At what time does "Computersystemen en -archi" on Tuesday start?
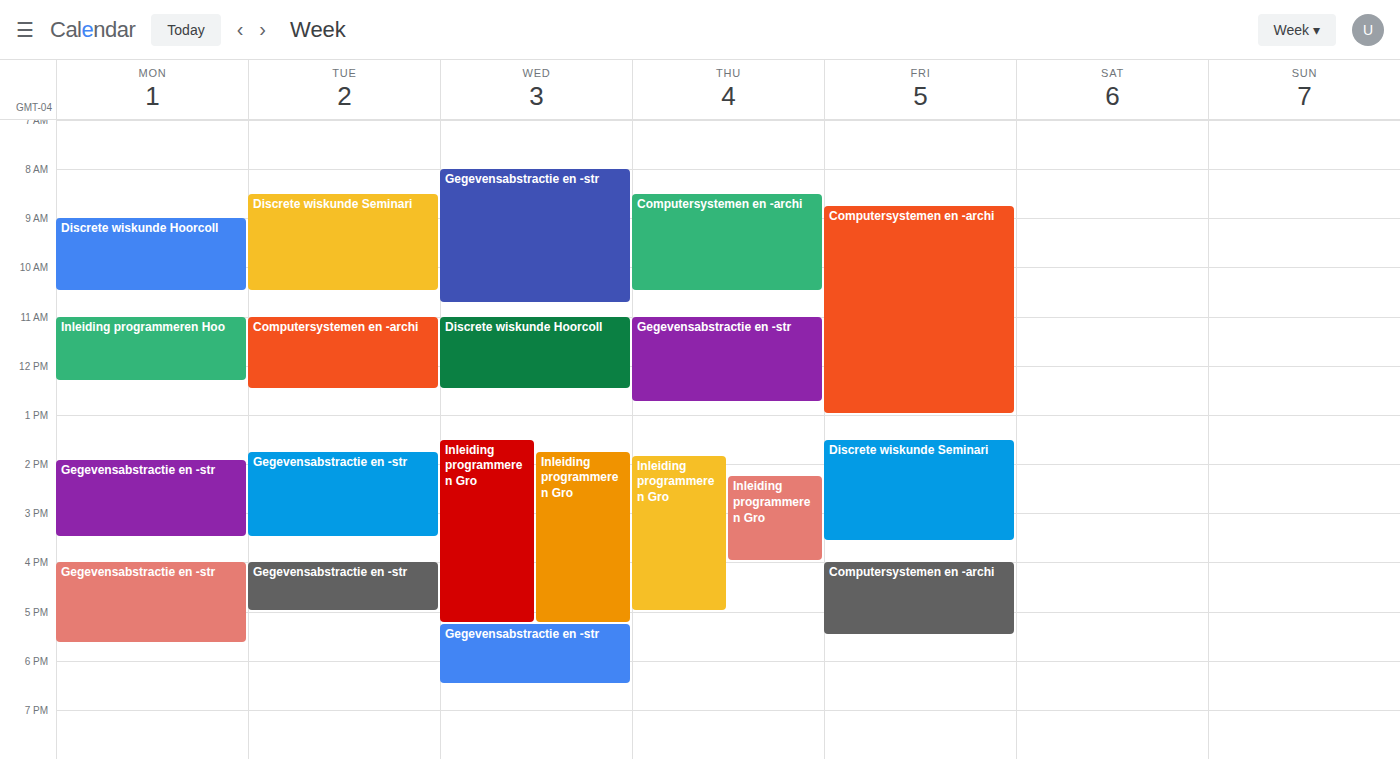
11:00 AM